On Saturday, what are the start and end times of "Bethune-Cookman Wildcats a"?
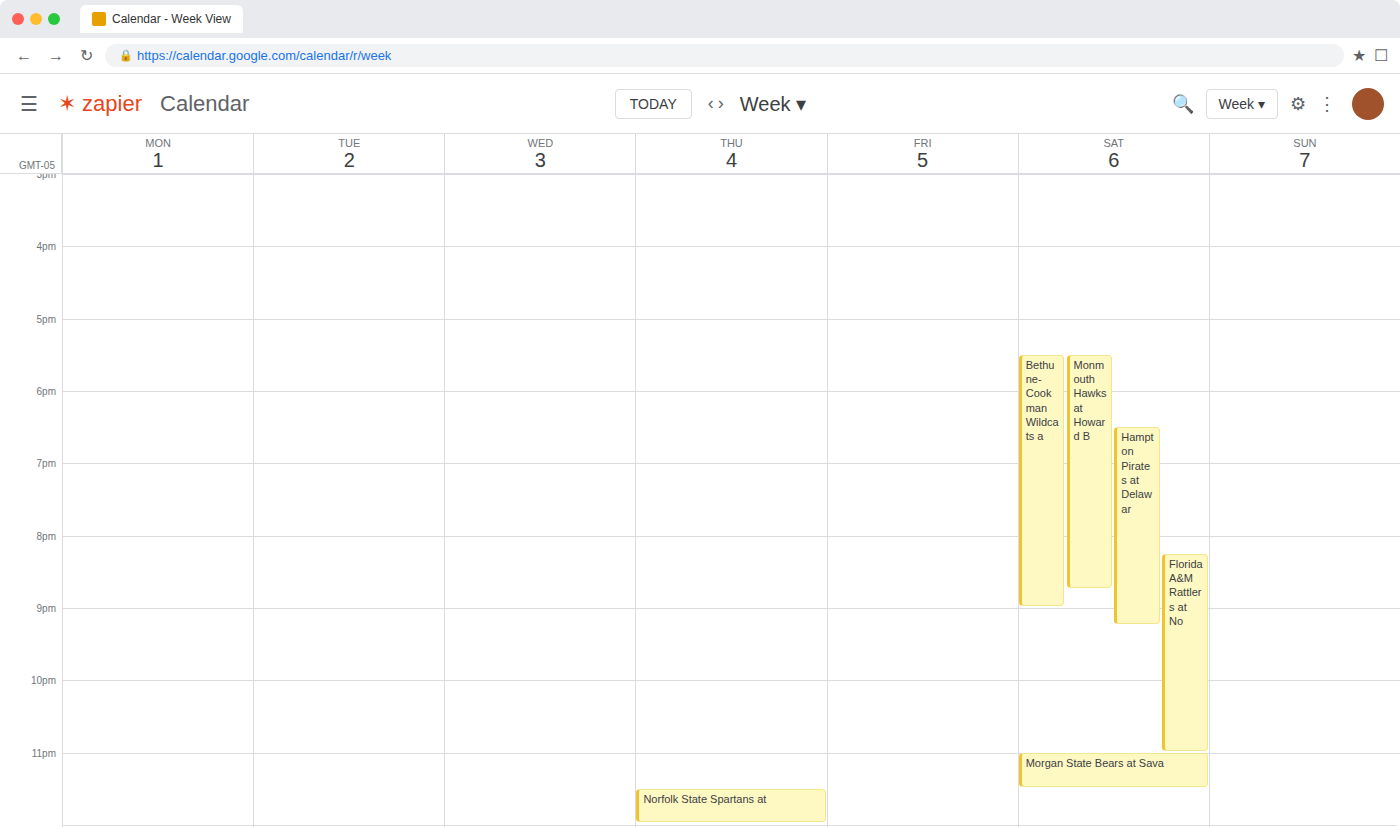
5:30 PM to 9:00 PM